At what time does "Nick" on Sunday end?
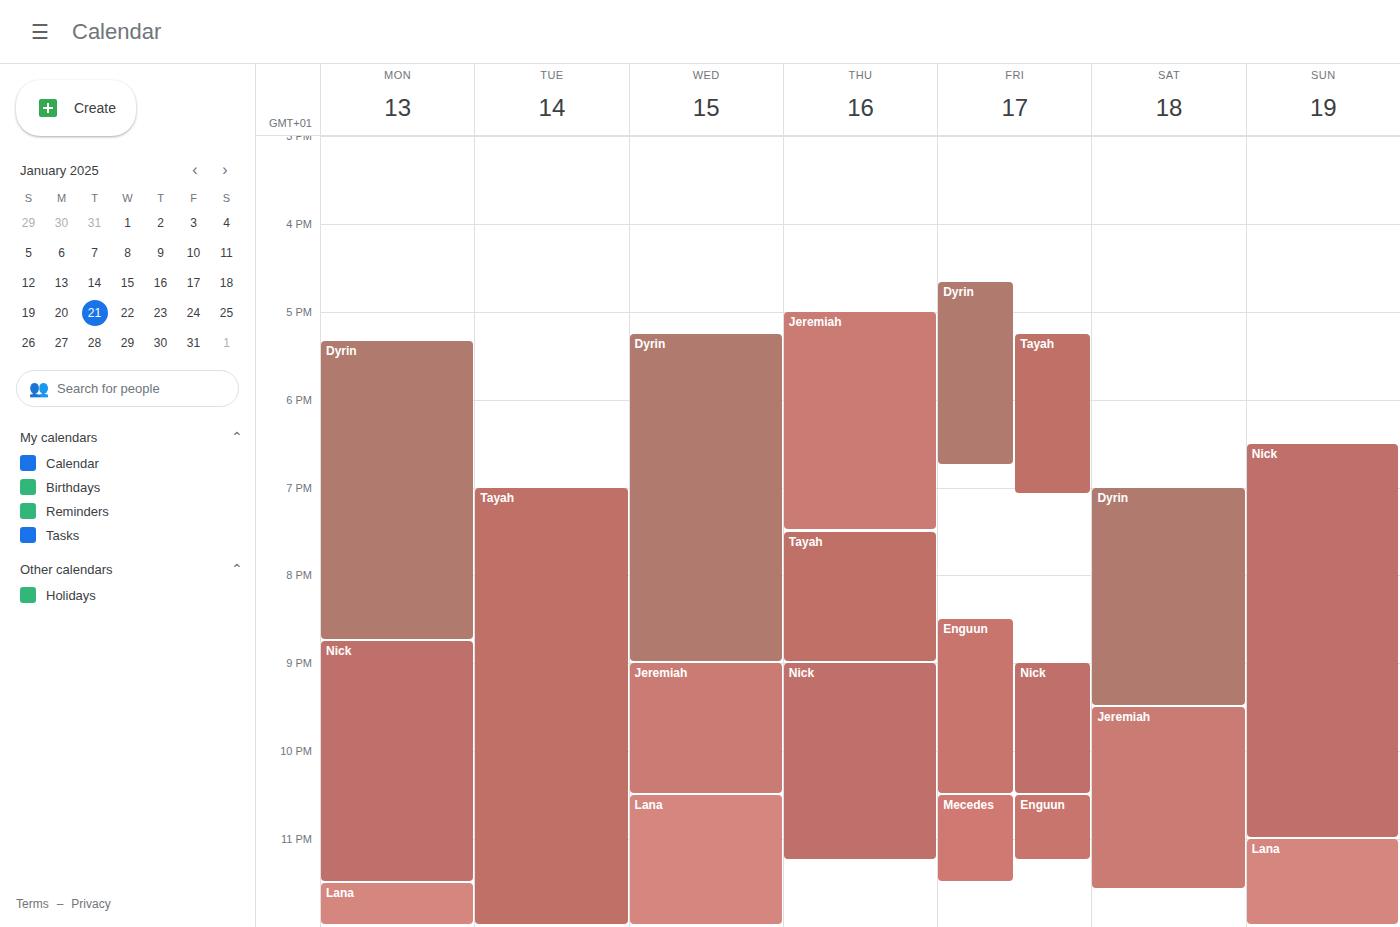
23:00